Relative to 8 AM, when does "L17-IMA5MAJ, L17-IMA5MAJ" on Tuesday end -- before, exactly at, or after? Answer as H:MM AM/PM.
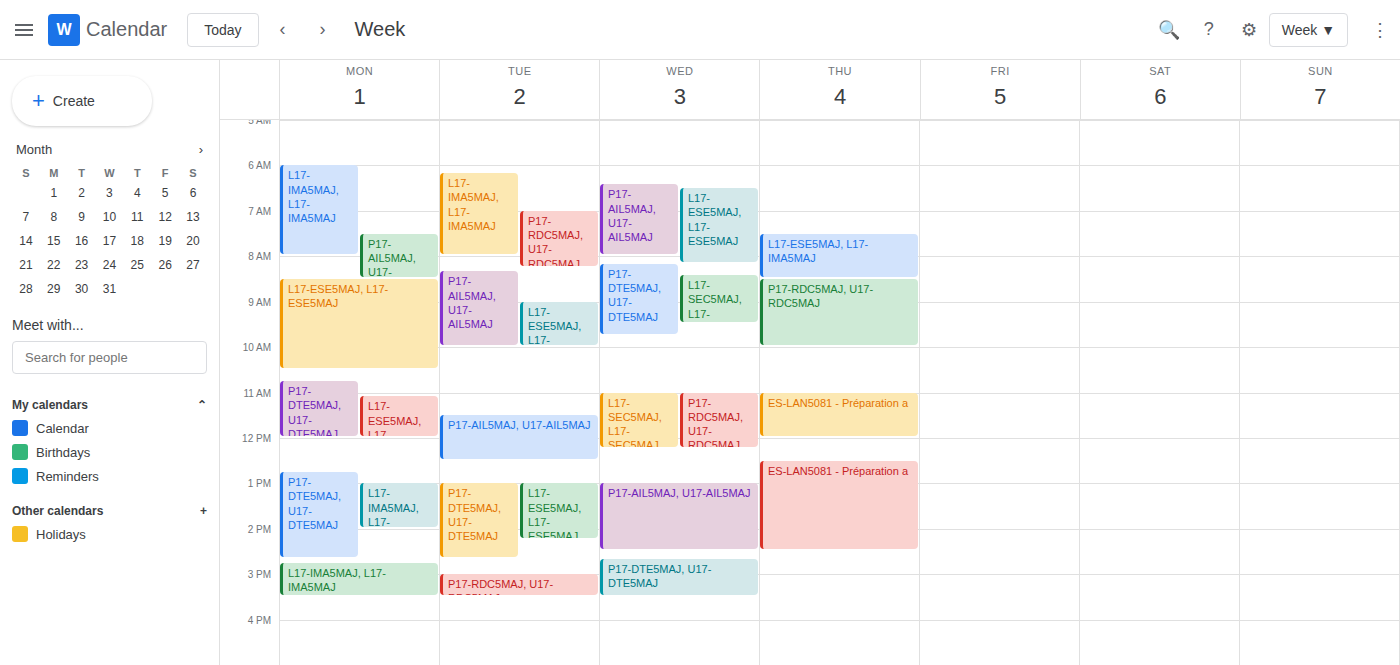
8:00 AM -- exactly at 8 AM, on the 8 AM line.